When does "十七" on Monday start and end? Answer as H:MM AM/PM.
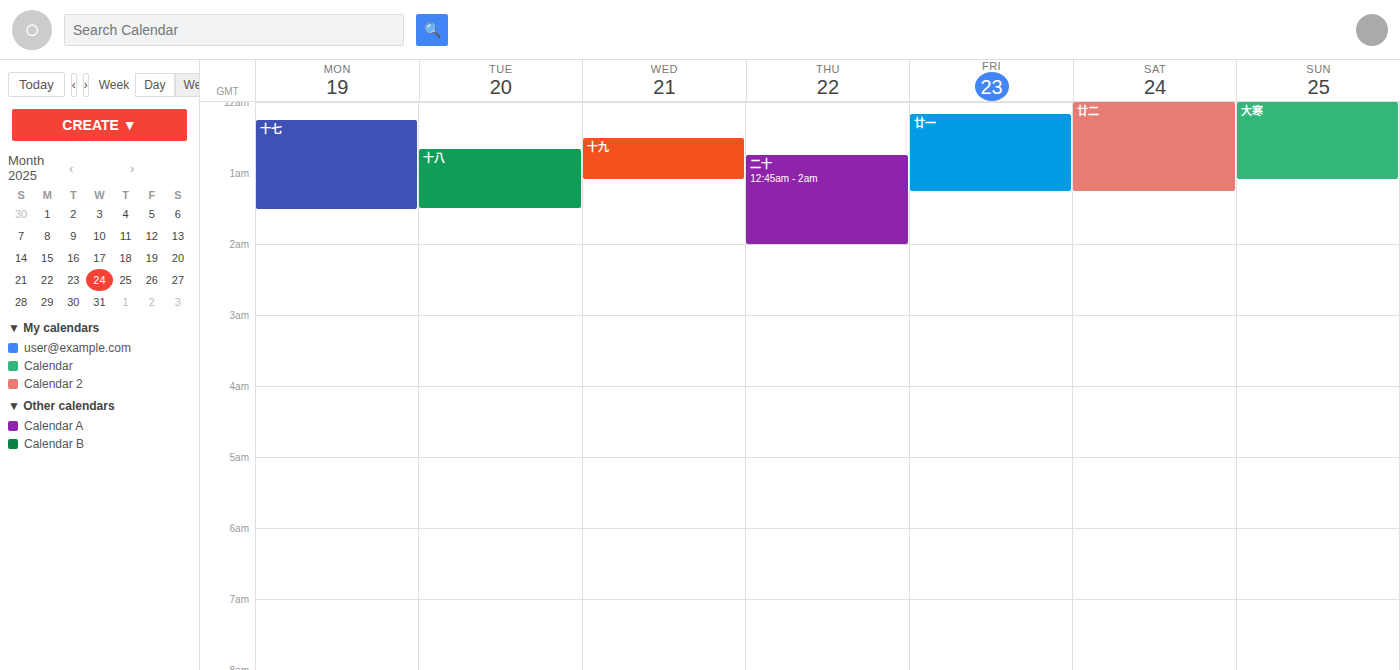
12:15 AM to 1:30 AM